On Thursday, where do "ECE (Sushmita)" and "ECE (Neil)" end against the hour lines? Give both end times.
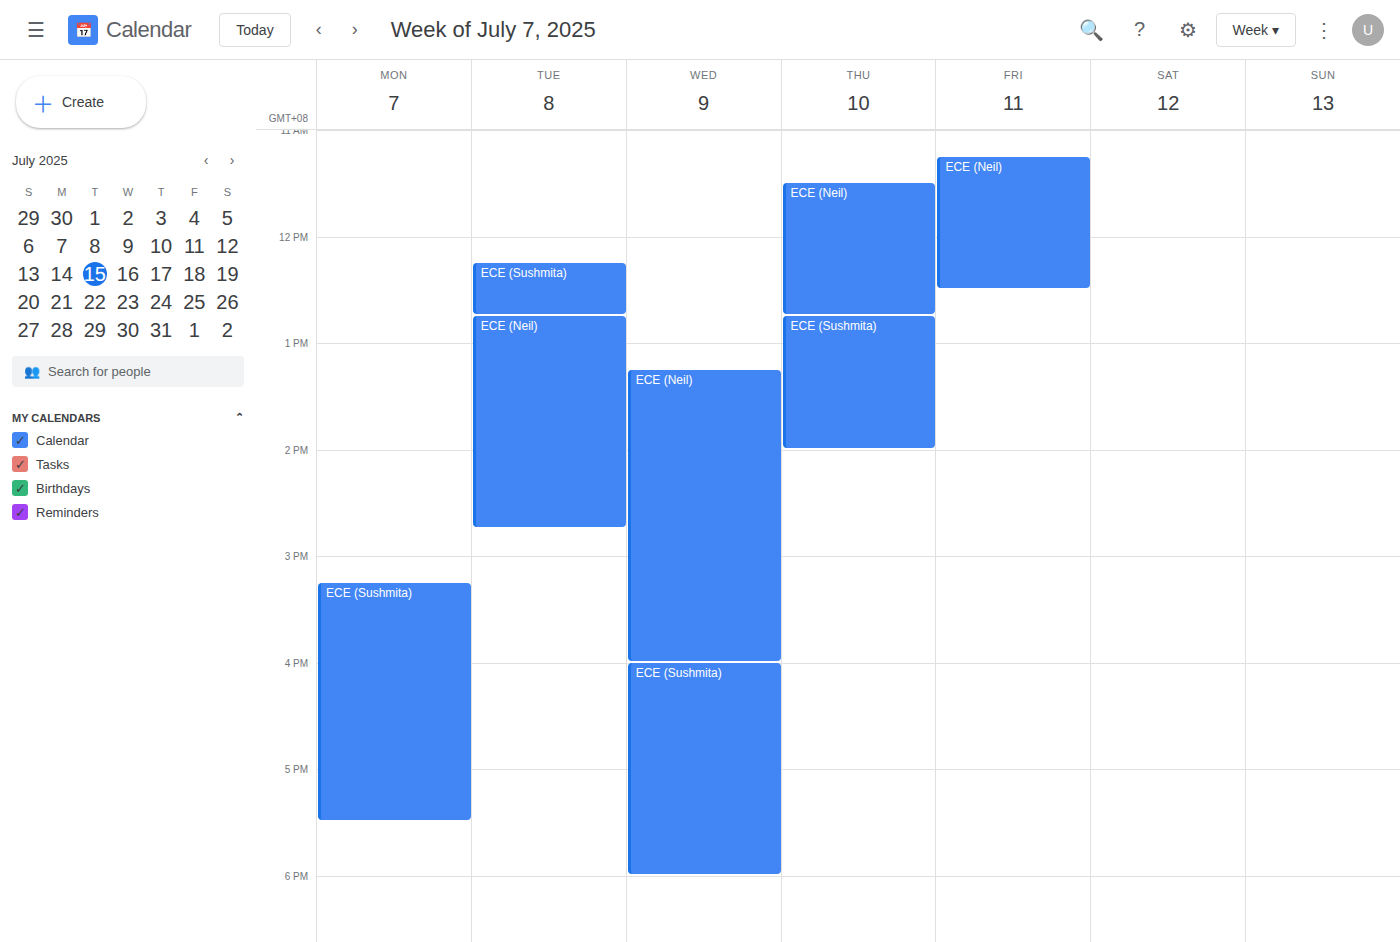
"ECE (Sushmita)": 2:00 PM, exactly on the 2 PM line. "ECE (Neil)": 12:45 PM, neither: three quarters of the way from the 12 PM line to the 1 PM line.